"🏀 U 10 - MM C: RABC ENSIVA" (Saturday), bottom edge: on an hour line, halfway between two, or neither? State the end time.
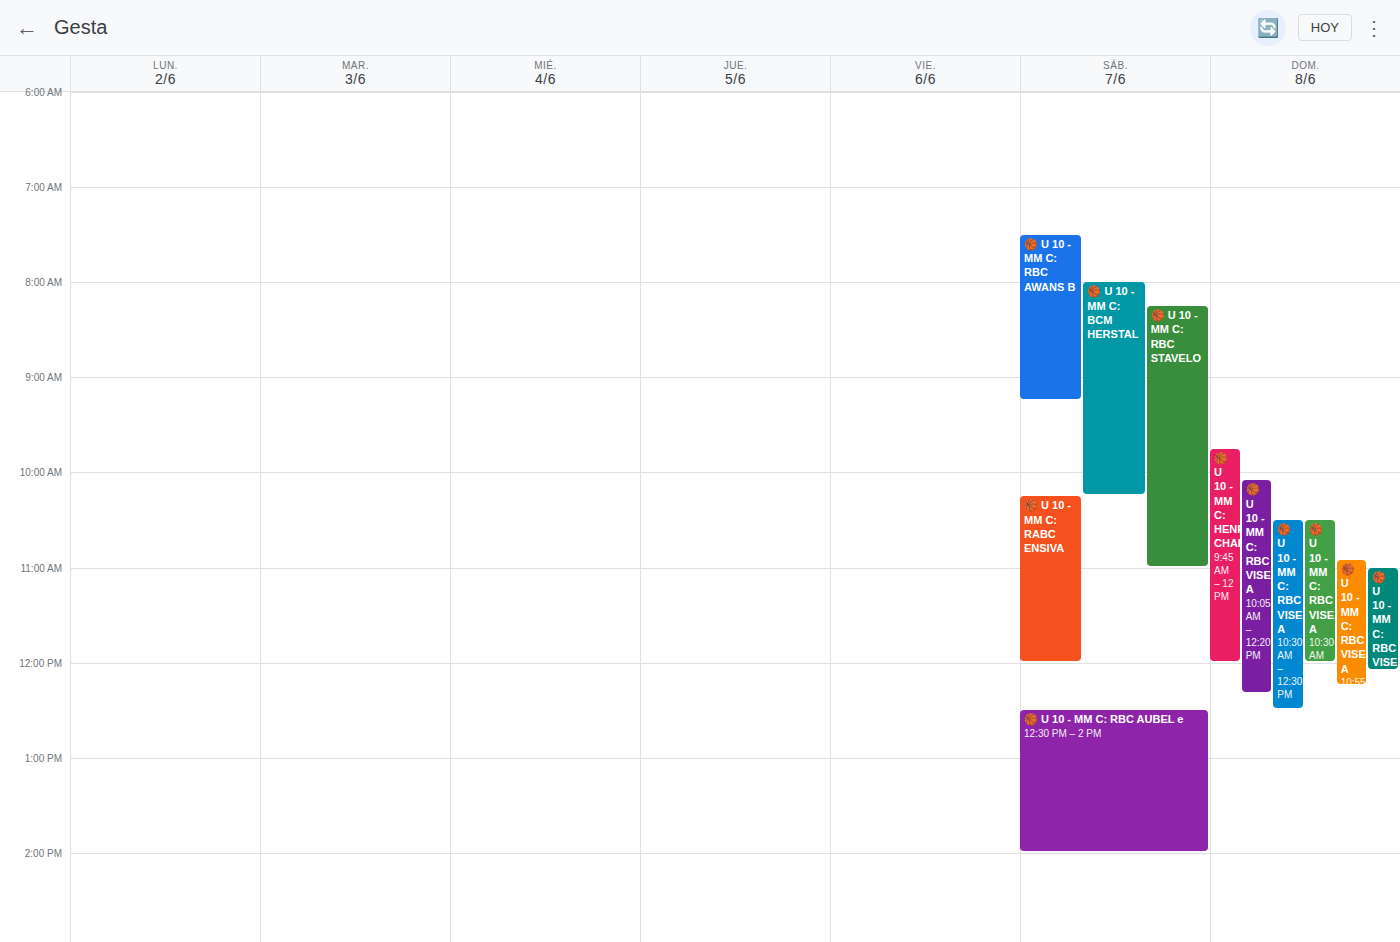
12:00 -- exactly on the 12:00 line.